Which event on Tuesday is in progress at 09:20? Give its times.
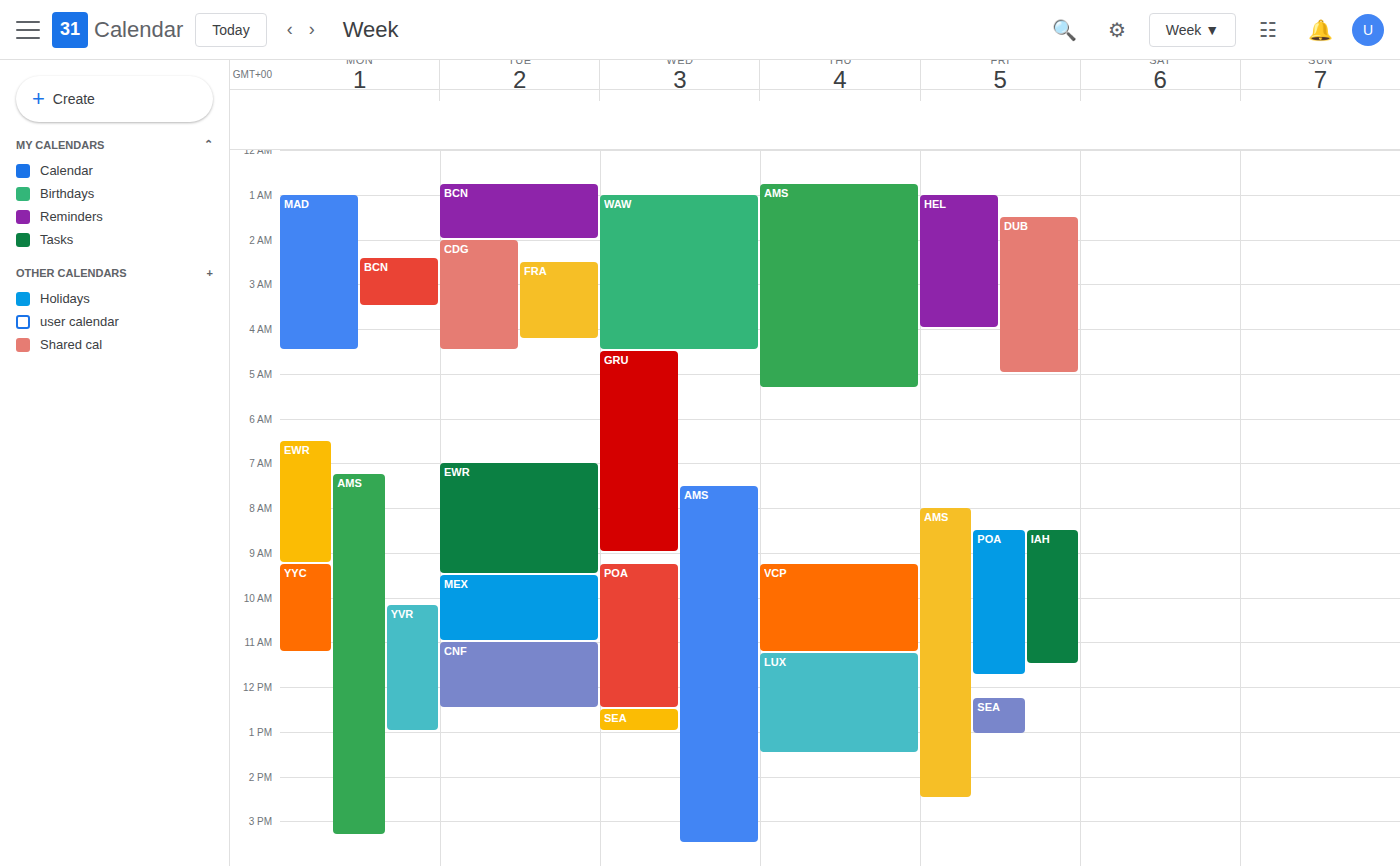
"EWR", 07:00 to 09:30